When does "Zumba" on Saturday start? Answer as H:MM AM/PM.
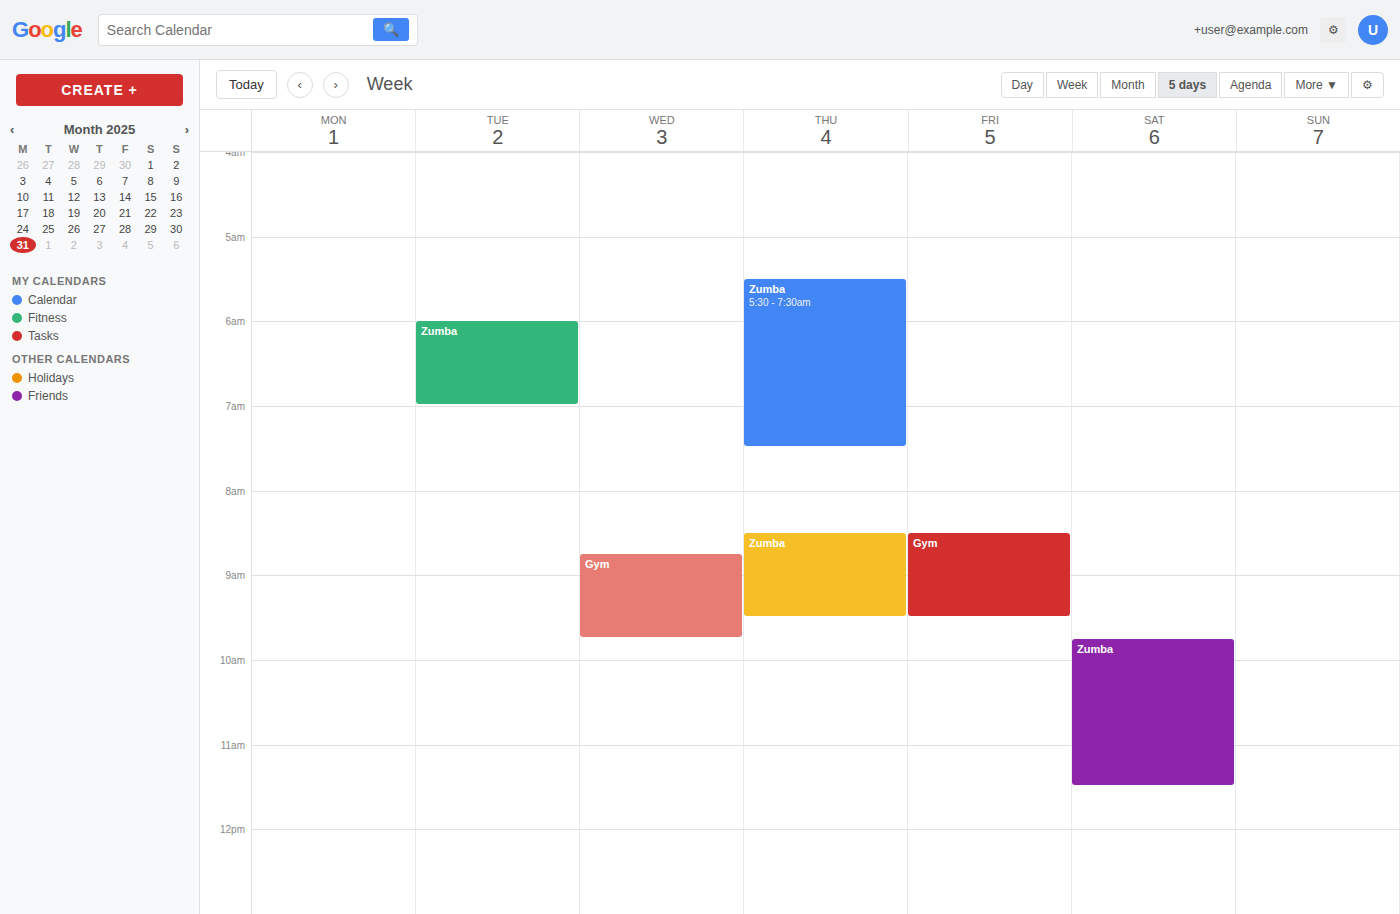
9:45 AM